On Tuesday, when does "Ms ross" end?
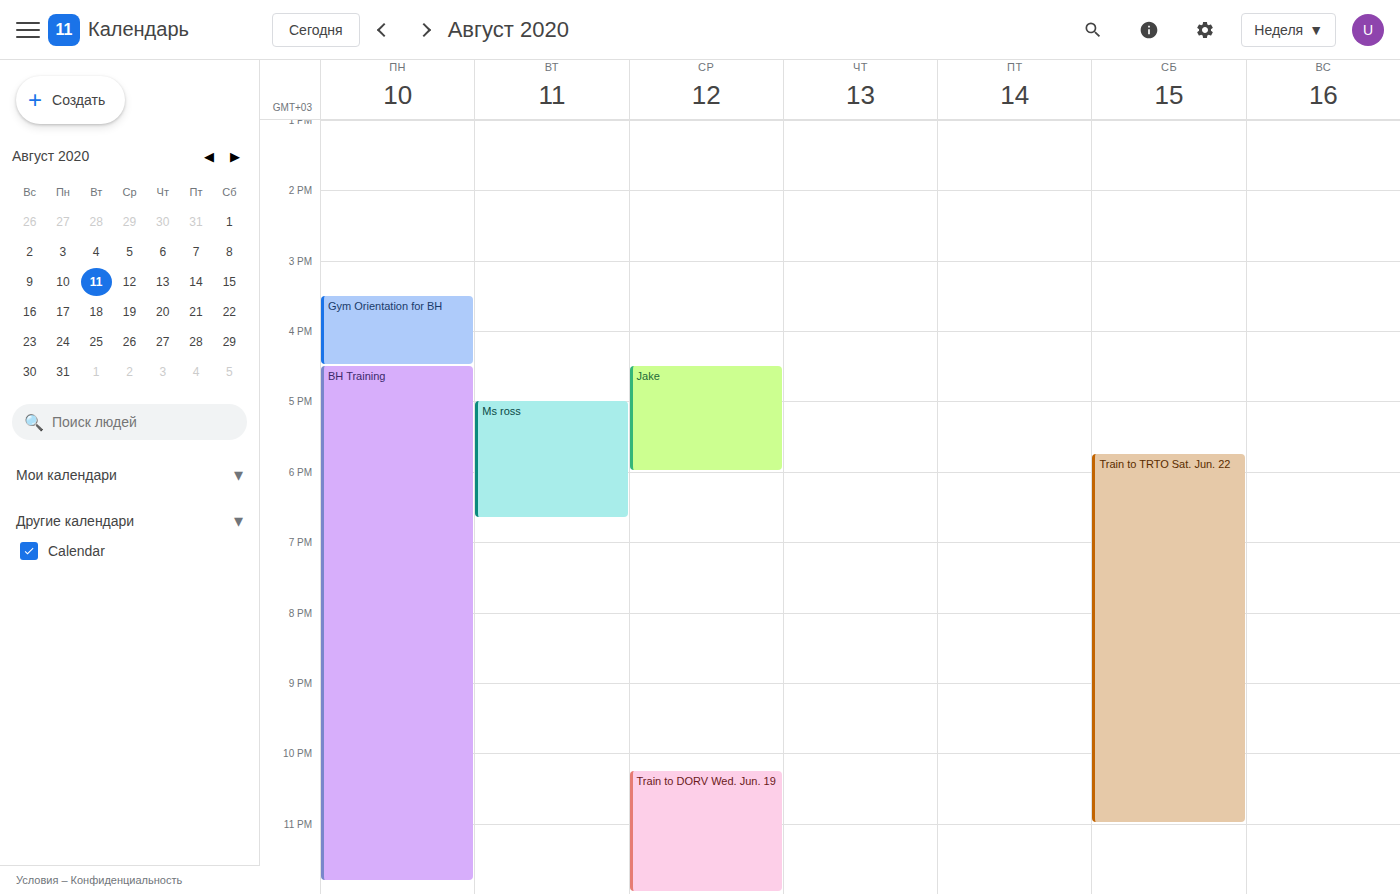
6:40 PM